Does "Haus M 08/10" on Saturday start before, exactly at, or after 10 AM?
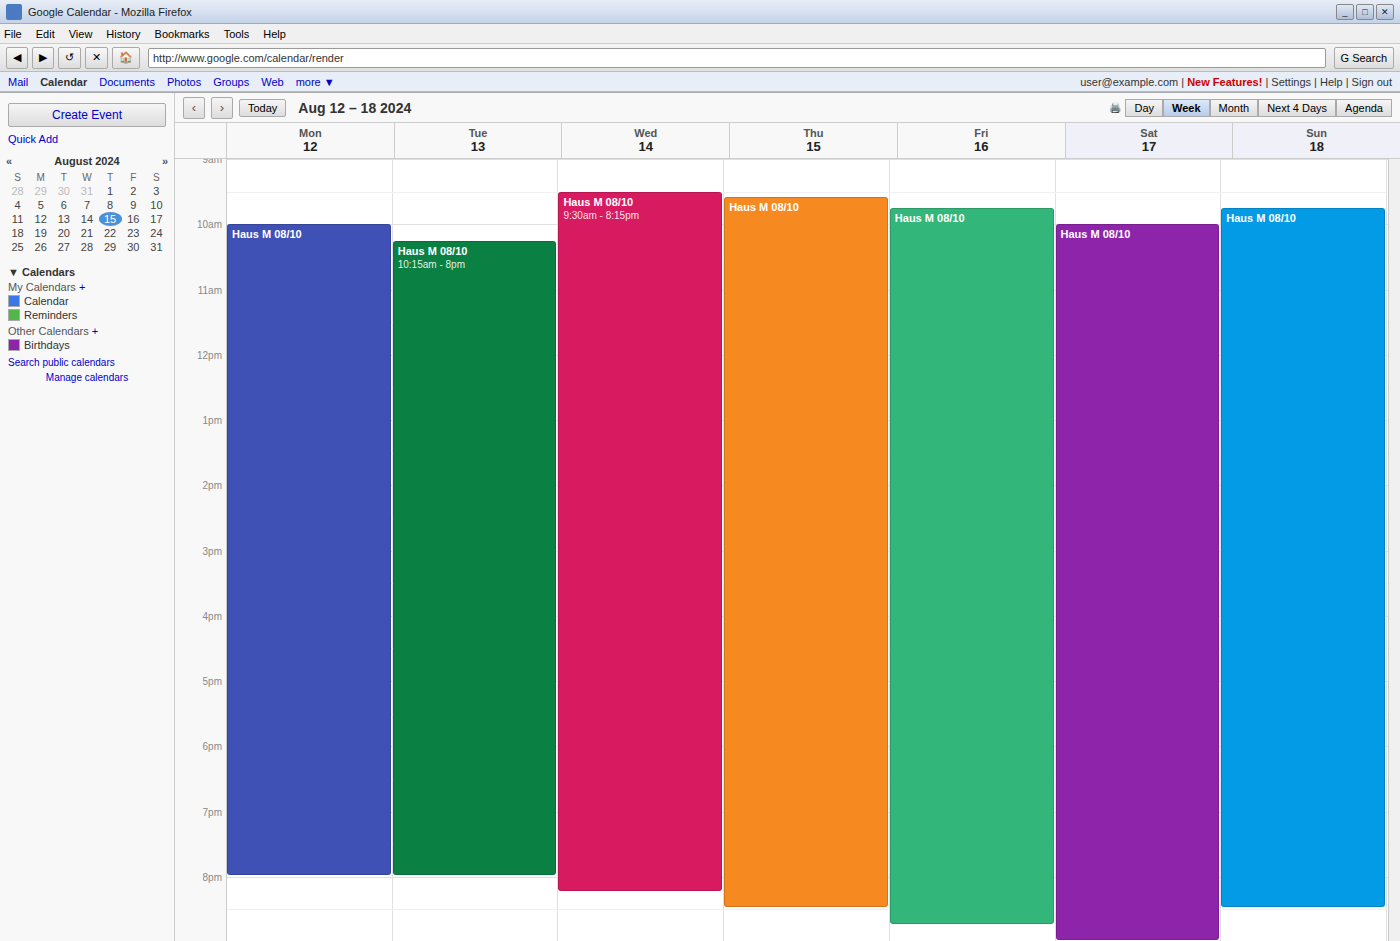
10:00 AM -- exactly at 10 AM, on the 10 AM line.